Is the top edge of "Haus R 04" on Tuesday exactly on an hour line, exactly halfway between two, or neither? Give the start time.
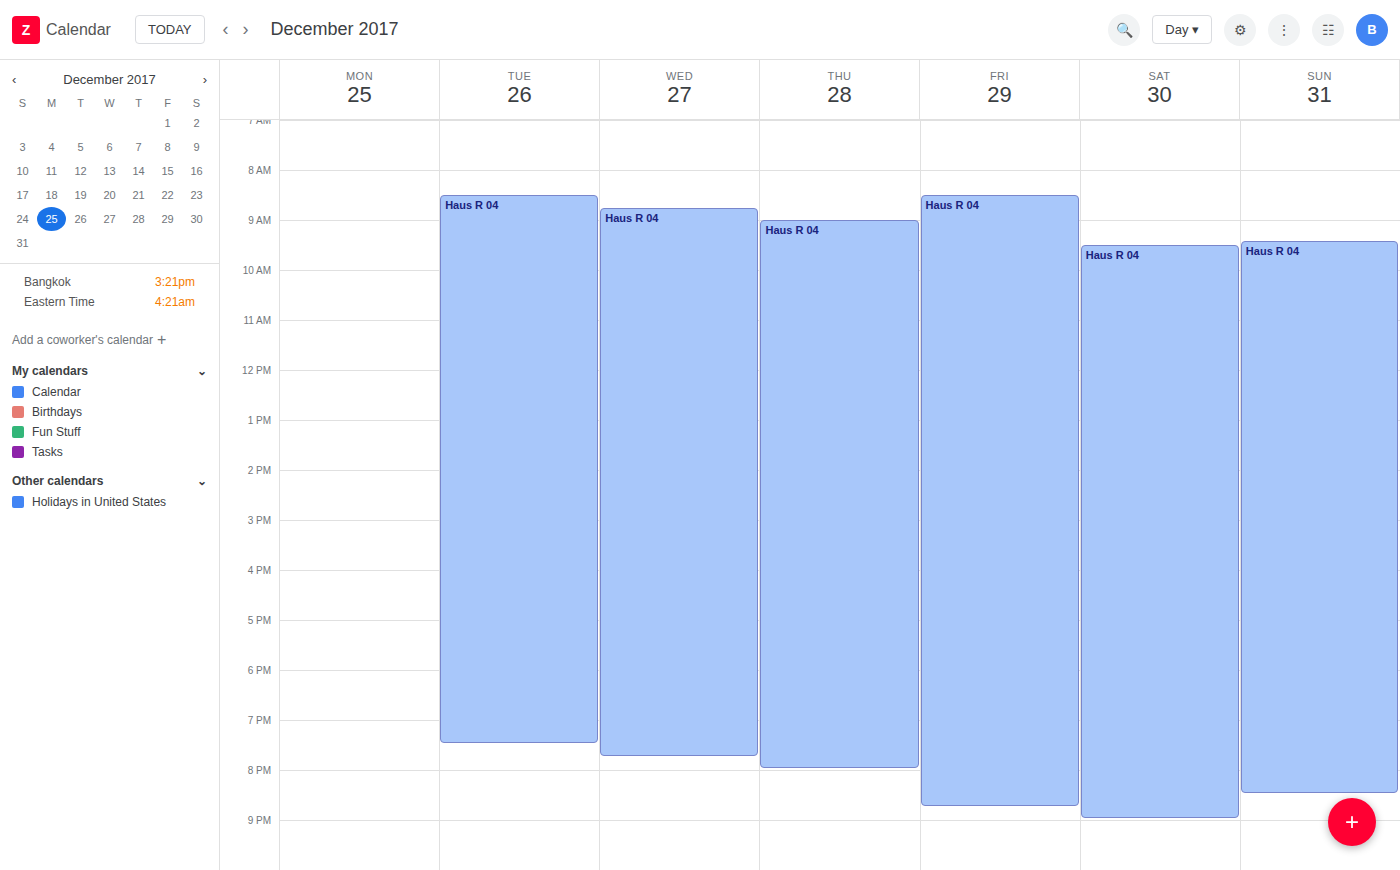
8:30 AM -- halfway between the 8 AM and 9 AM lines.